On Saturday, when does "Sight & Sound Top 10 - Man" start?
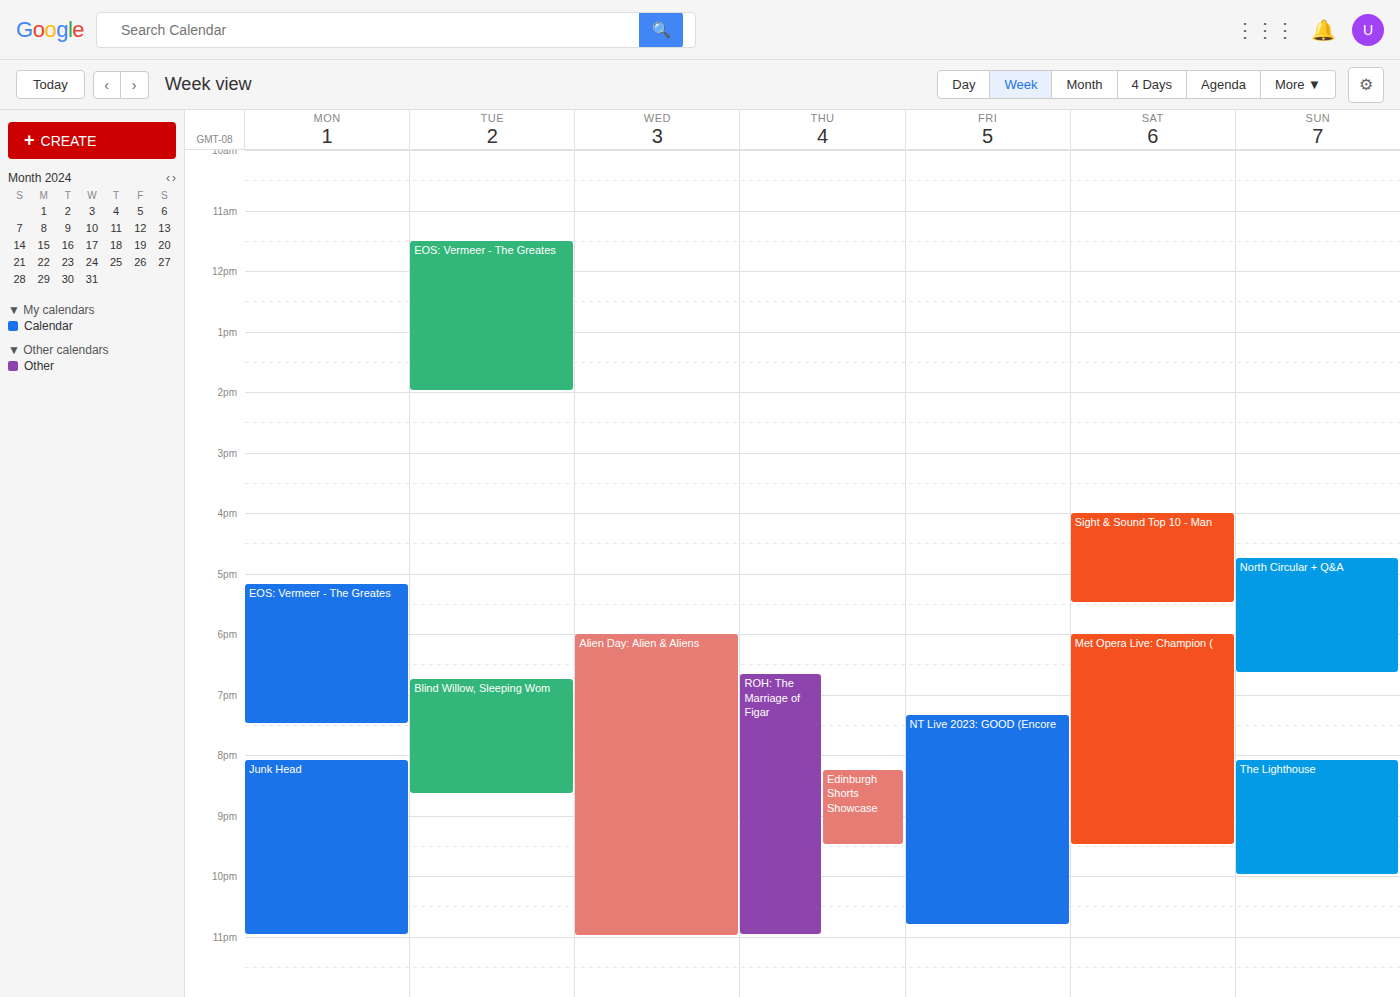
4:00 PM